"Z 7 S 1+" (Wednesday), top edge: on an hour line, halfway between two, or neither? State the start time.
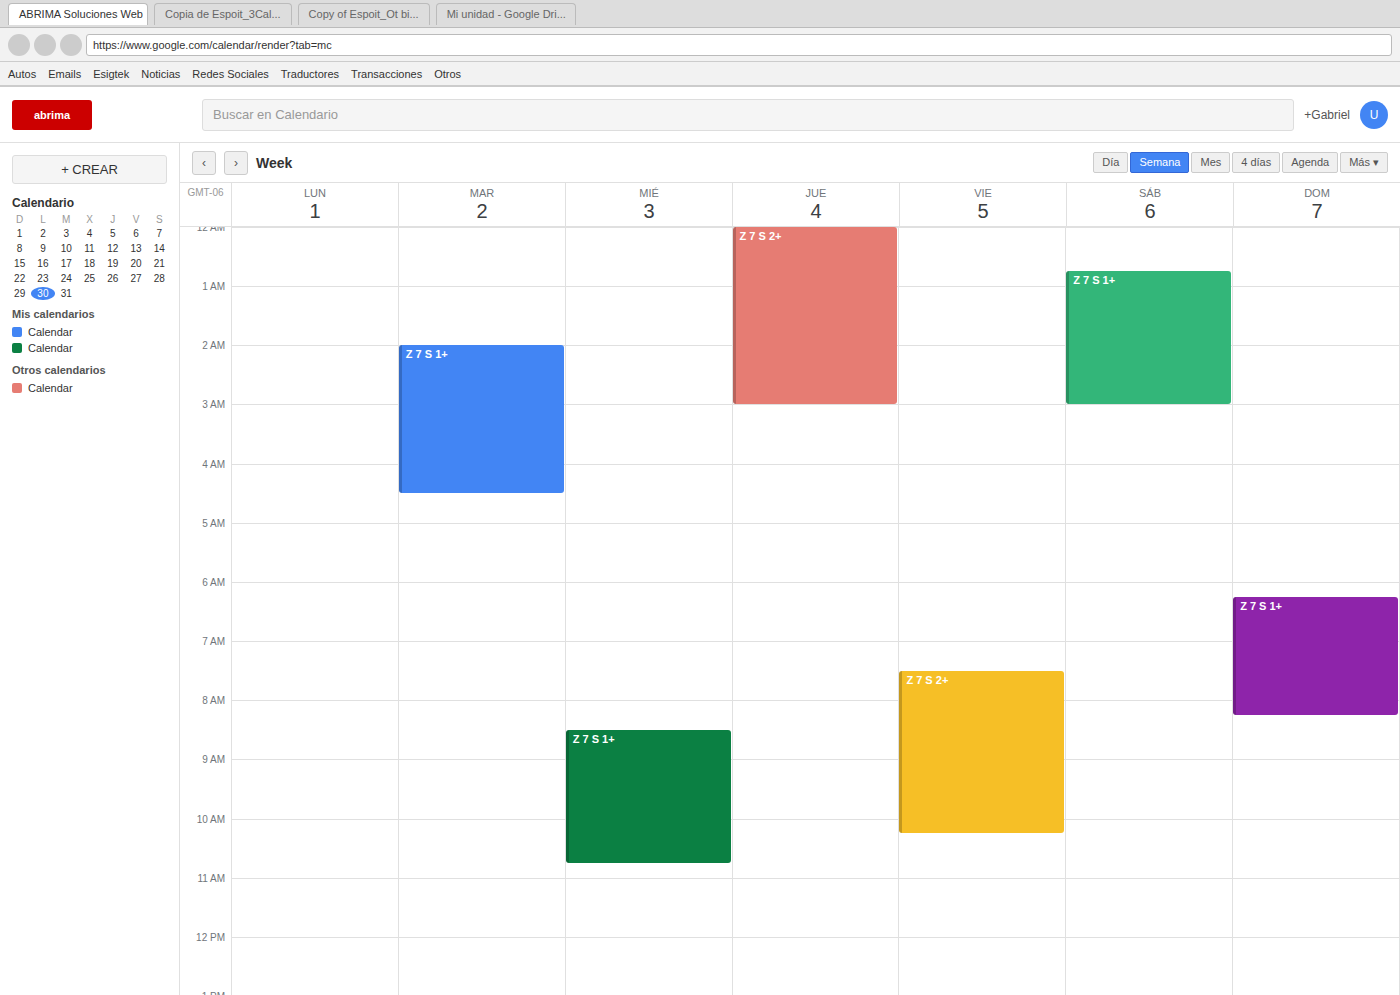
8:30 AM -- halfway between the 8 AM and 9 AM lines.